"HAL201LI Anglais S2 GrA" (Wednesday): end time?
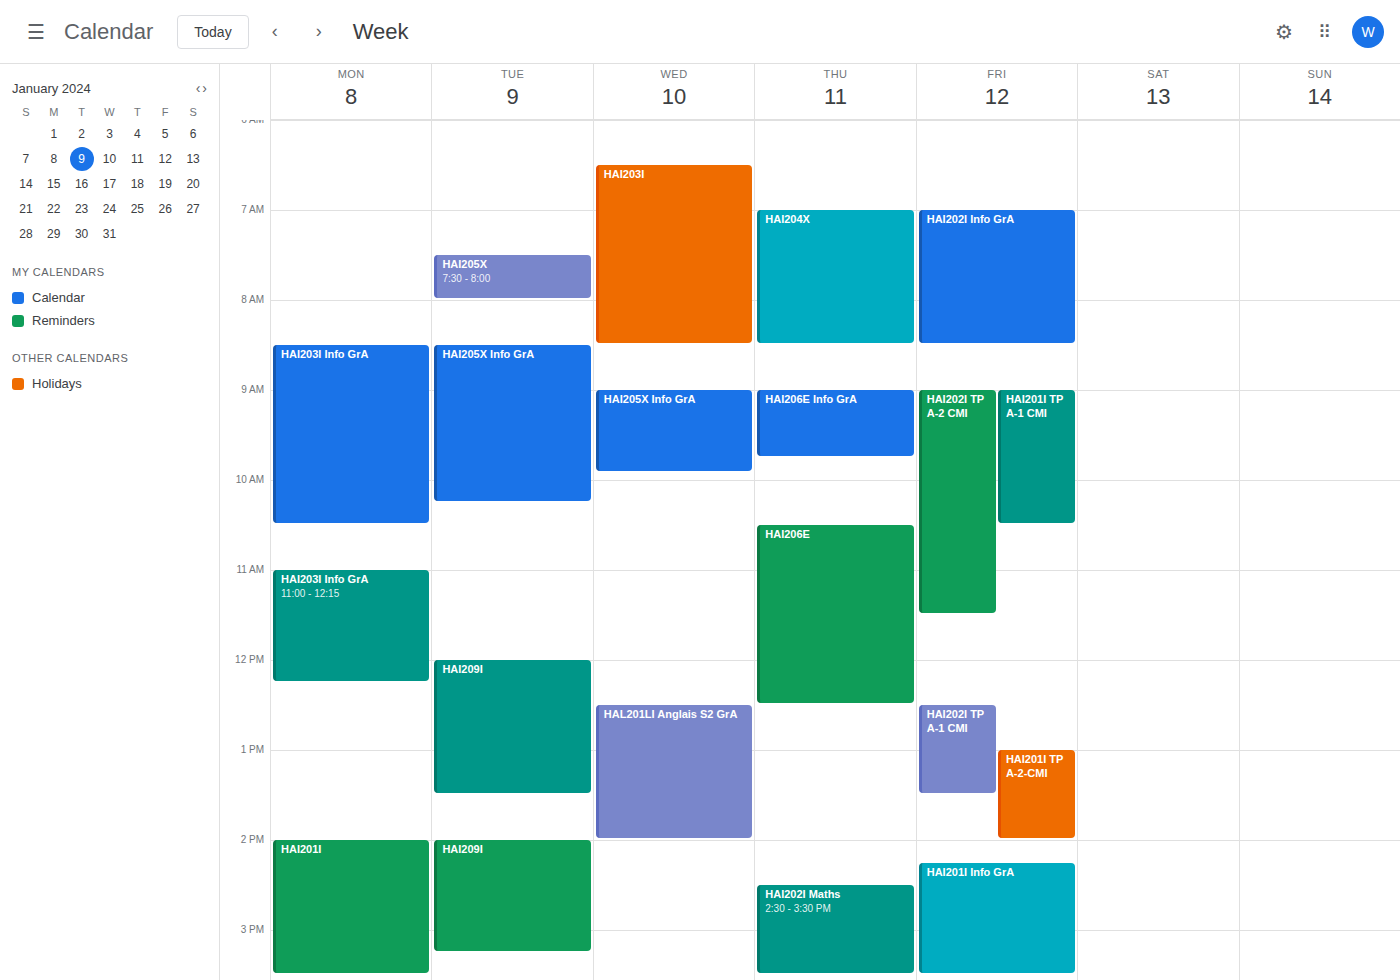
2:00 PM